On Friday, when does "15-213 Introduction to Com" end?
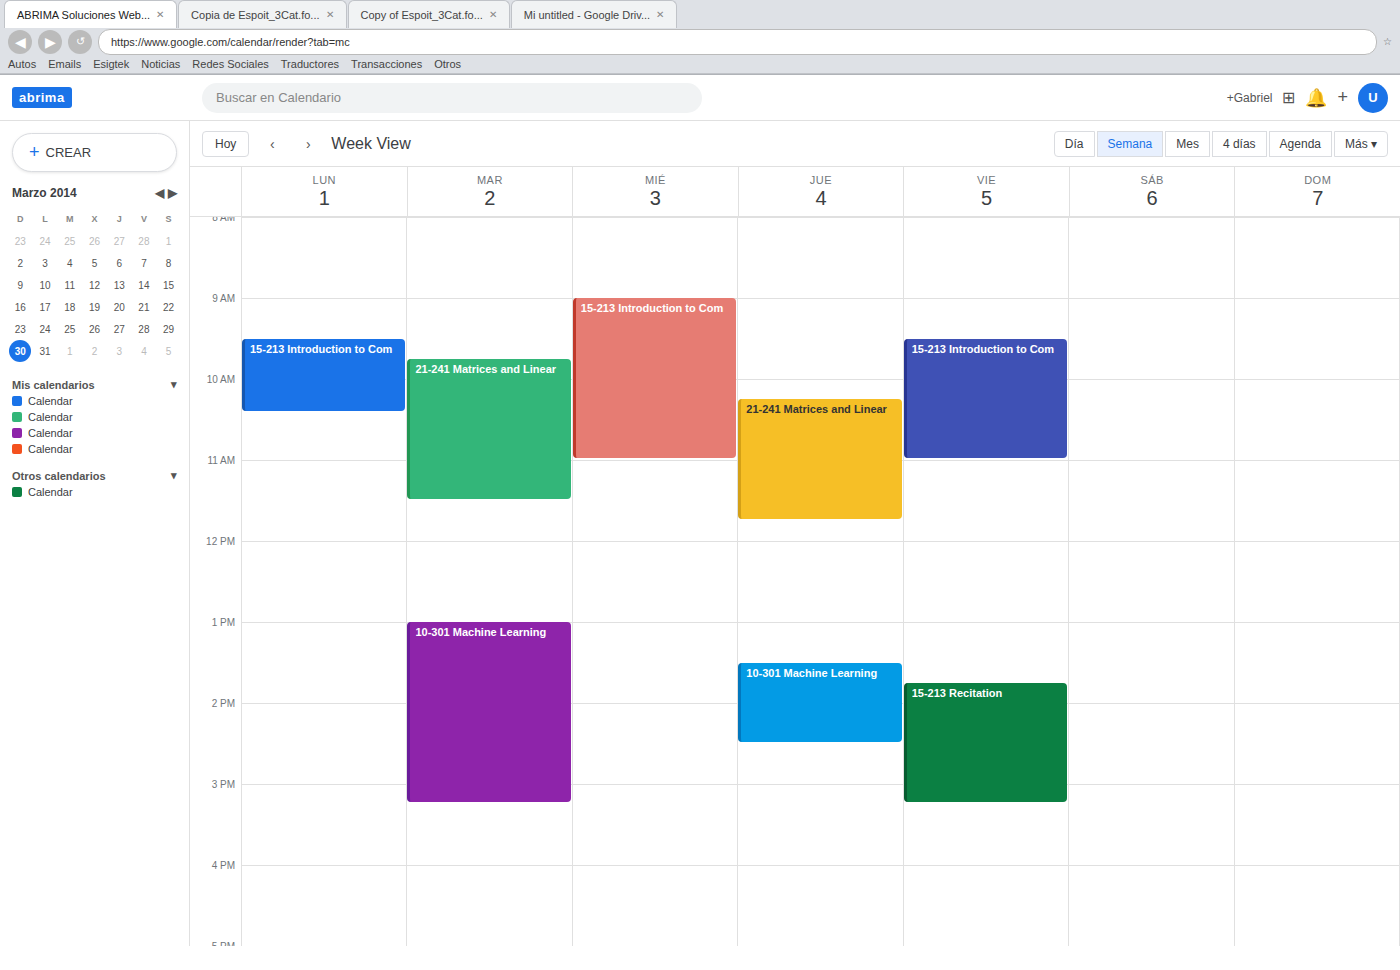
11:00 AM